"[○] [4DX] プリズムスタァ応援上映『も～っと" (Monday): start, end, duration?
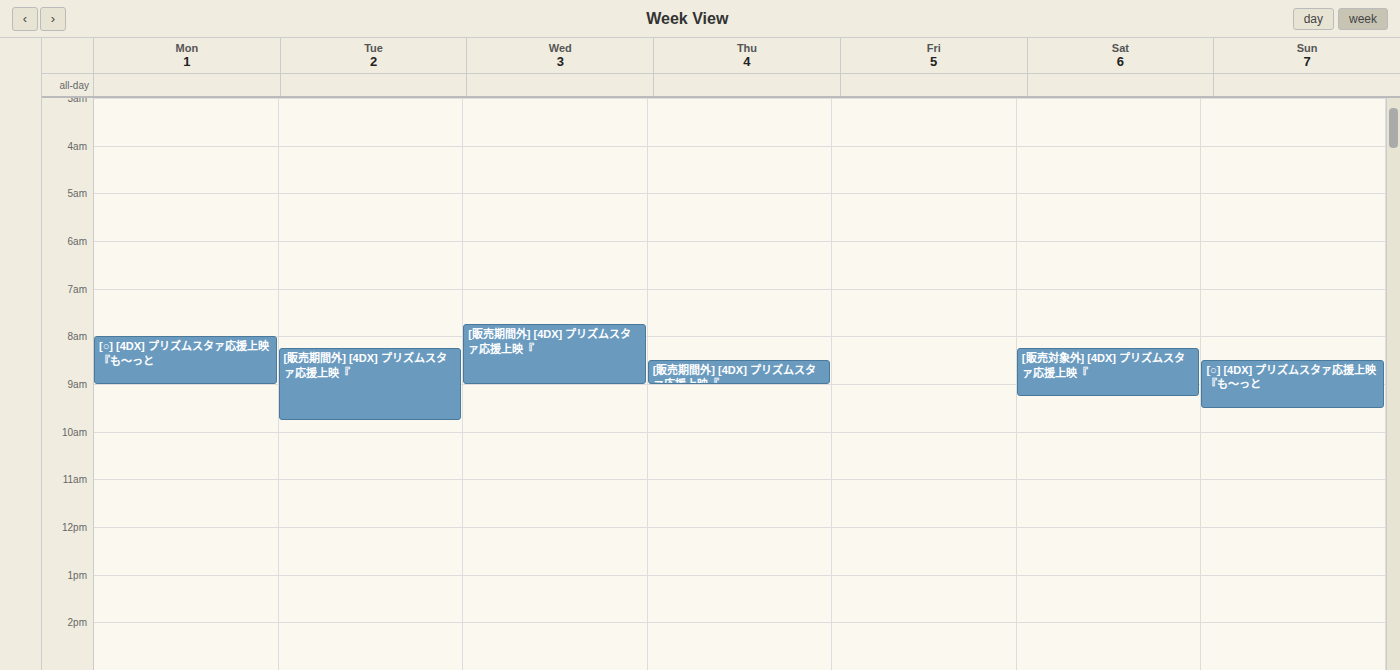
8:00 AM to 9:00 AM, 1 hour